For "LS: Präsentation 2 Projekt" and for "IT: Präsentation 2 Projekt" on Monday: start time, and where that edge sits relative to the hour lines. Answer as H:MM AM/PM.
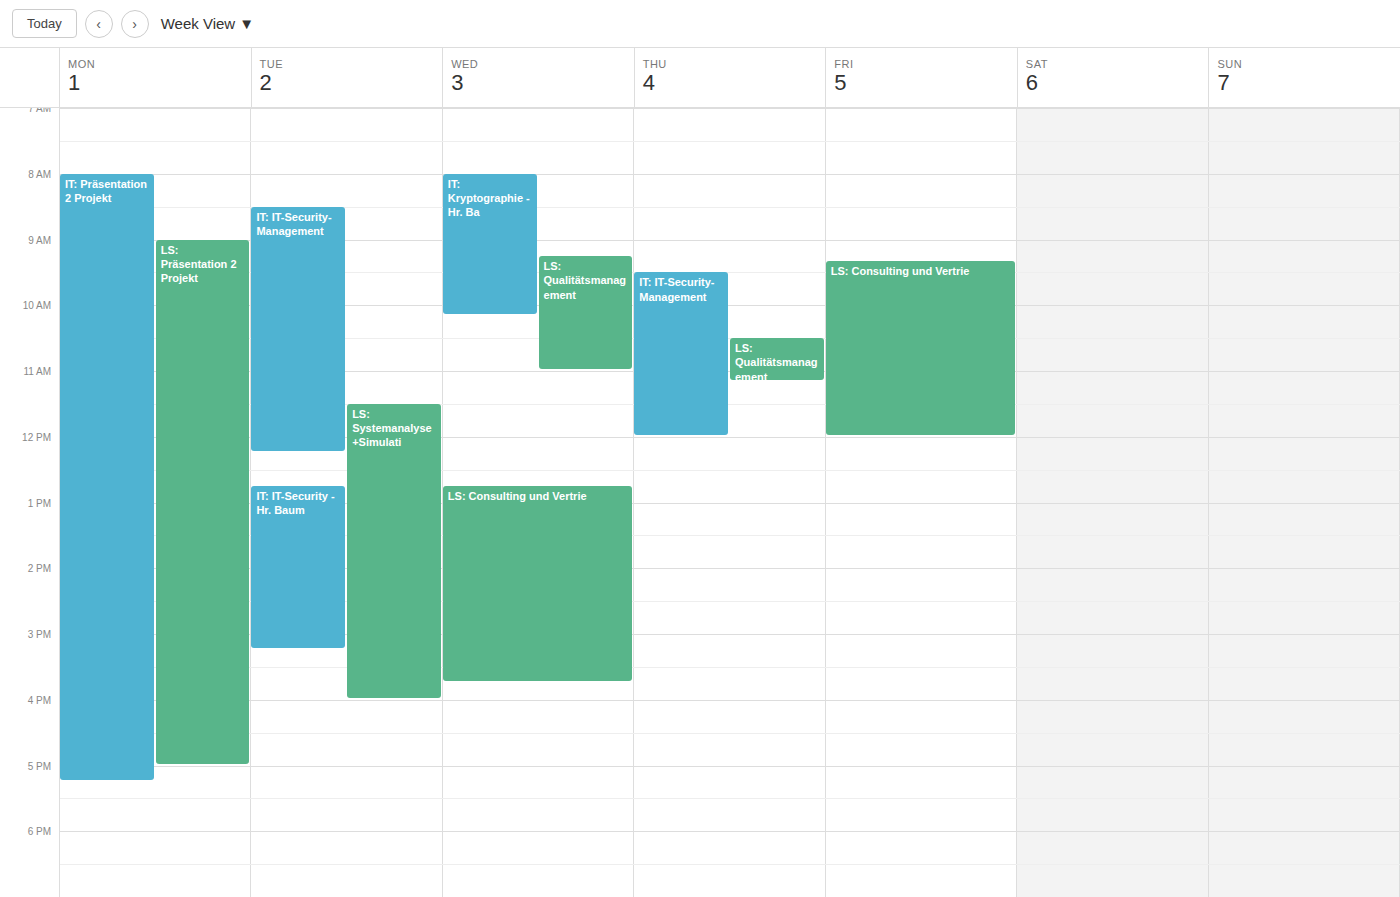
"LS: Präsentation 2 Projekt": 9:00 AM, exactly on the 9 AM line. "IT: Präsentation 2 Projekt": 8:00 AM, exactly on the 8 AM line.